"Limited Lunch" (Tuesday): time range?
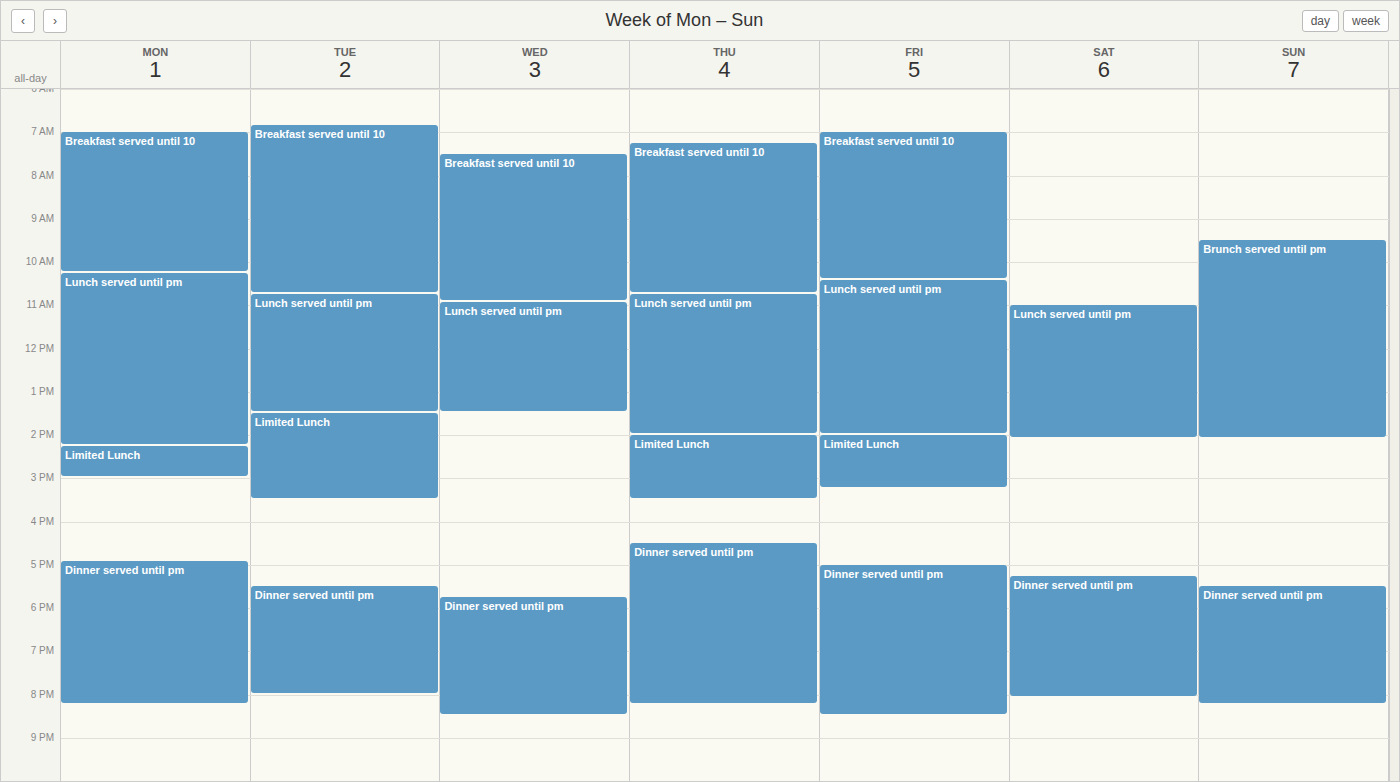
1:30 PM to 3:30 PM